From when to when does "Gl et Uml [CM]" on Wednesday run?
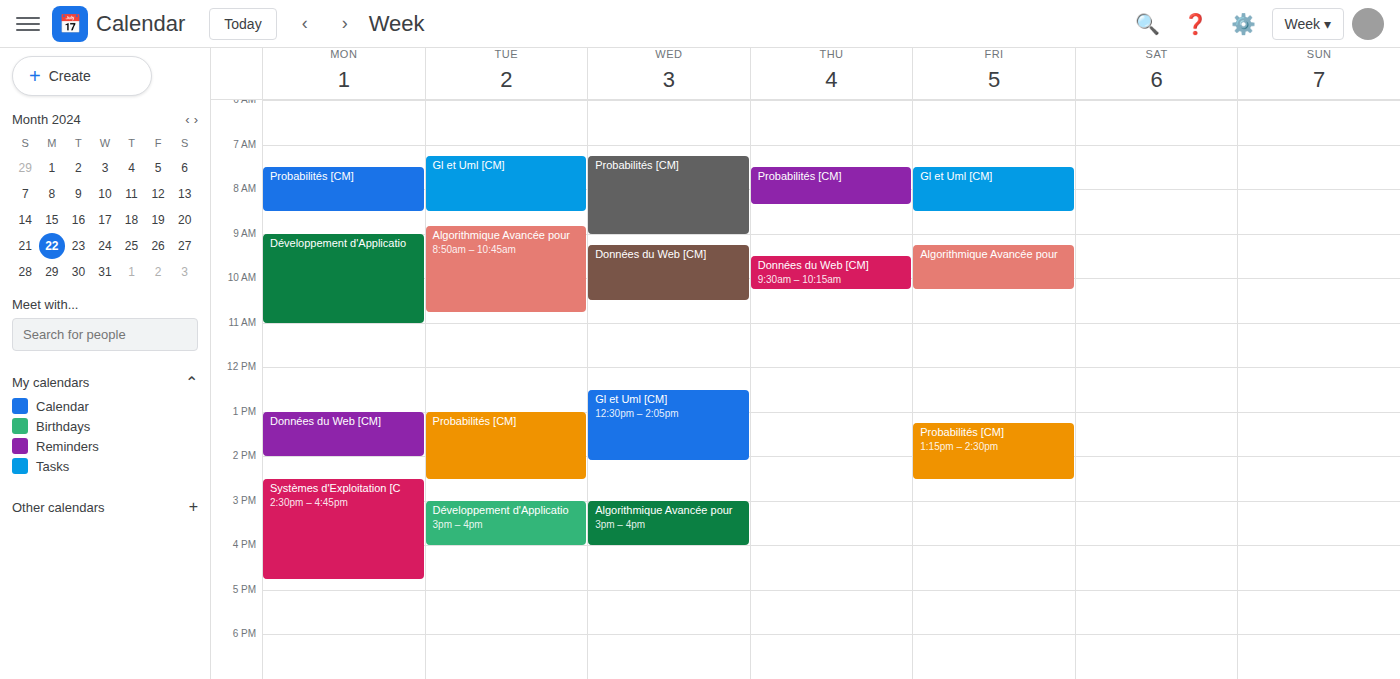
12:30 to 14:05